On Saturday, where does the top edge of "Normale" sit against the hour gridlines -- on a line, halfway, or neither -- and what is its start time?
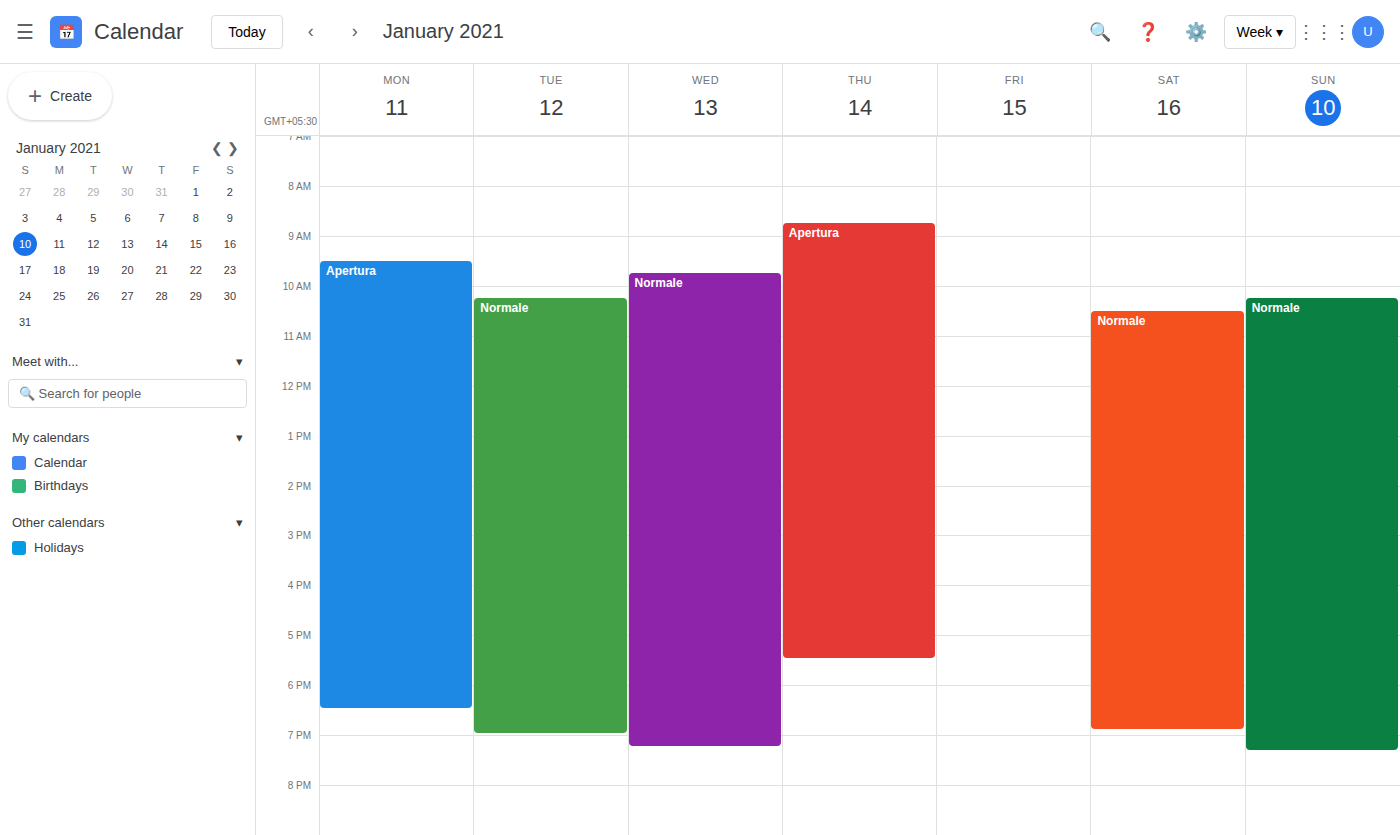
10:30 AM -- halfway between the 10 AM and 11 AM lines.